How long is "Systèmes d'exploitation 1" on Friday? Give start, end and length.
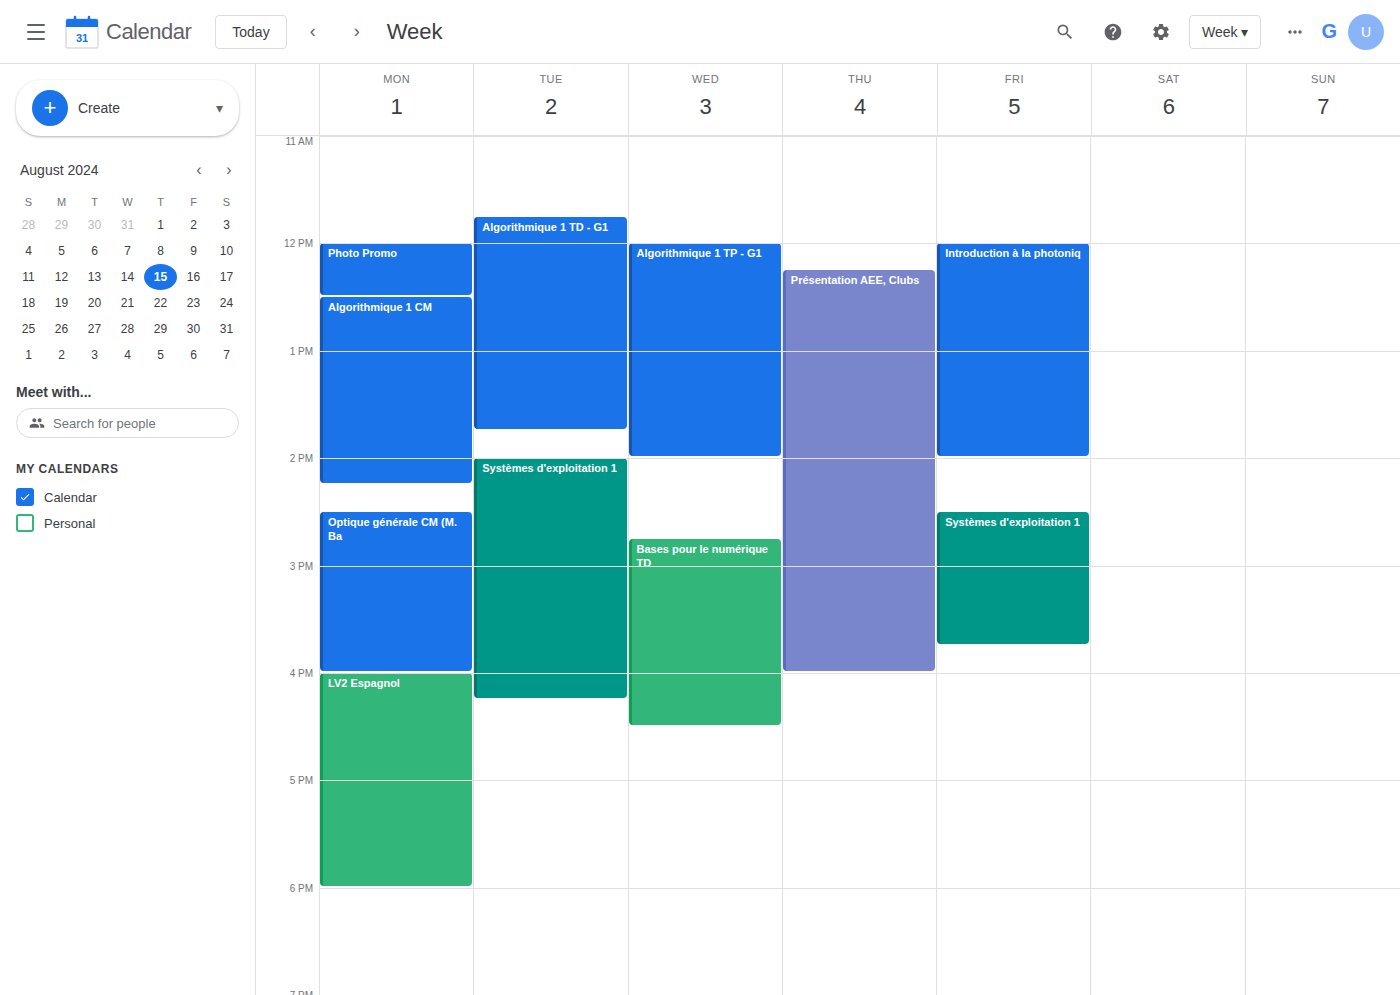
2:30 PM to 3:45 PM, 1 hour 15 minutes